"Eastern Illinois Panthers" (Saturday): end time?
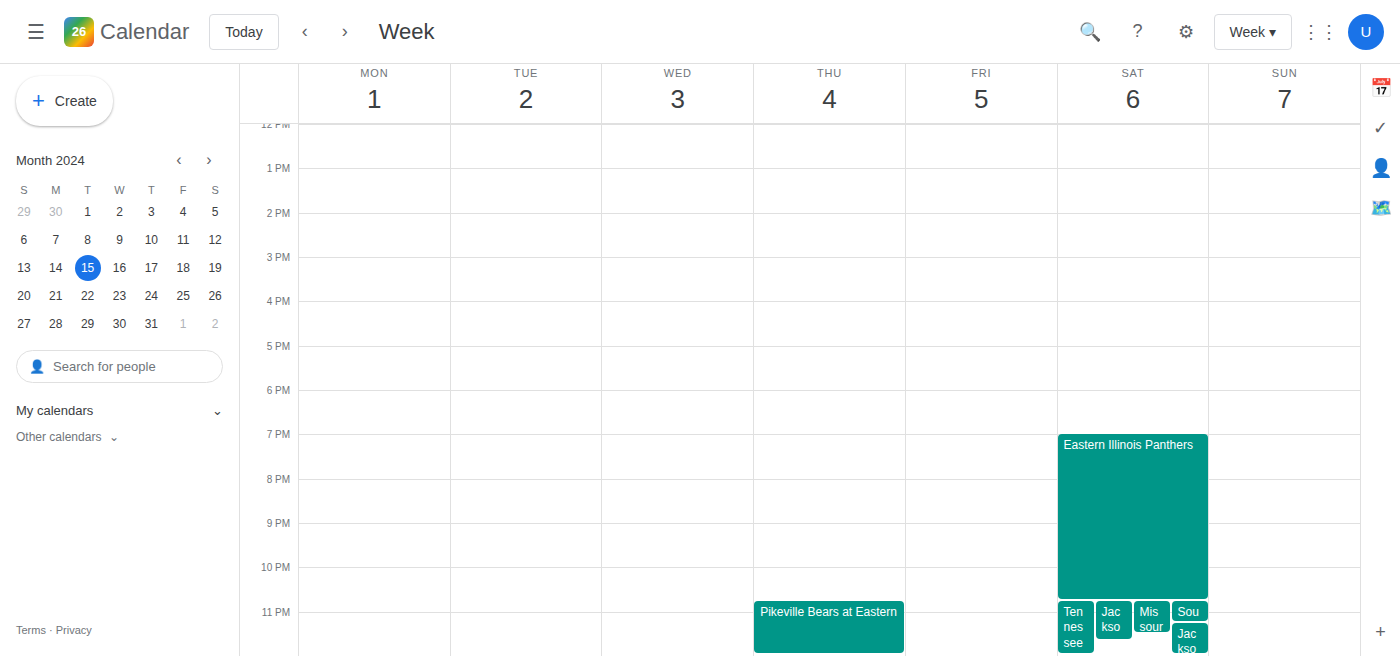
10:45 PM